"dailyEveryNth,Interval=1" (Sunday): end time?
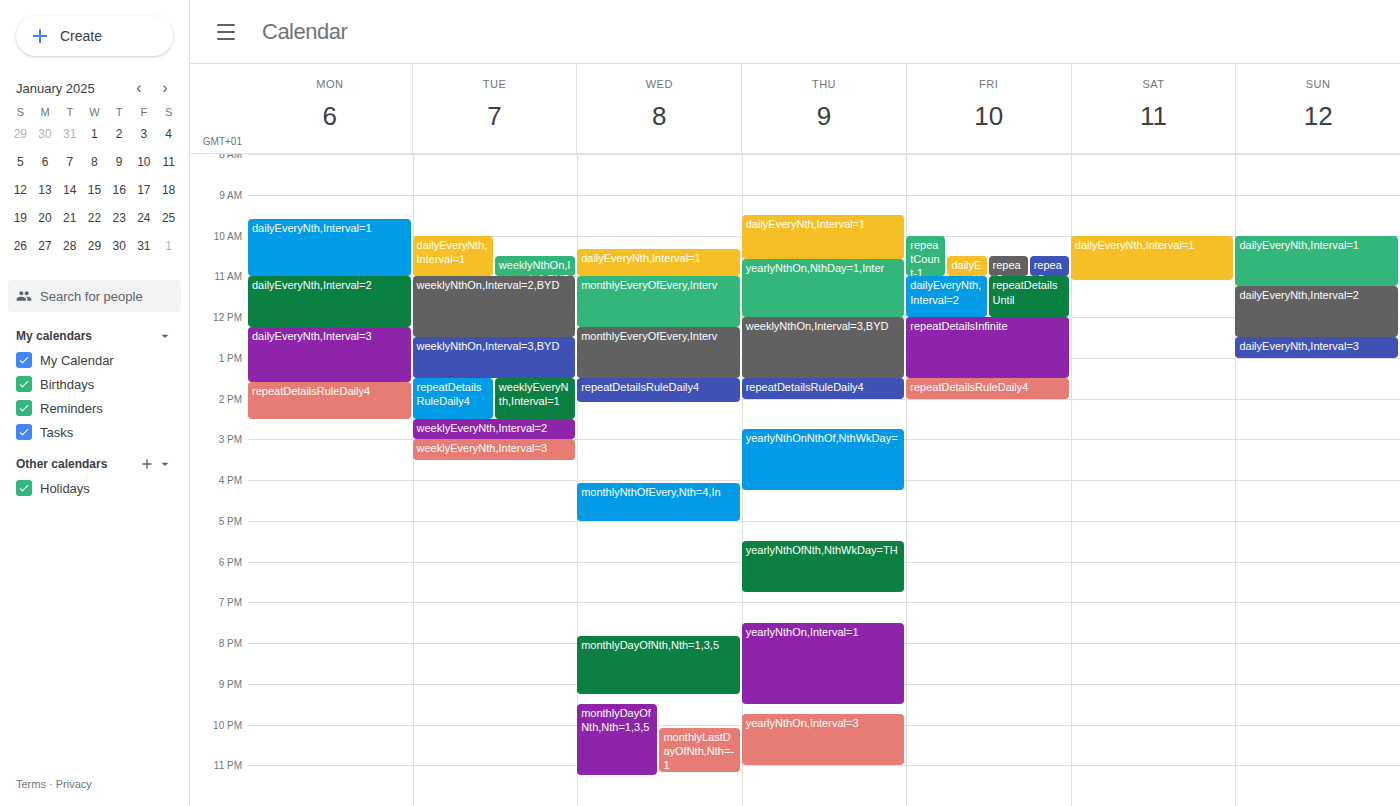
11:15 AM